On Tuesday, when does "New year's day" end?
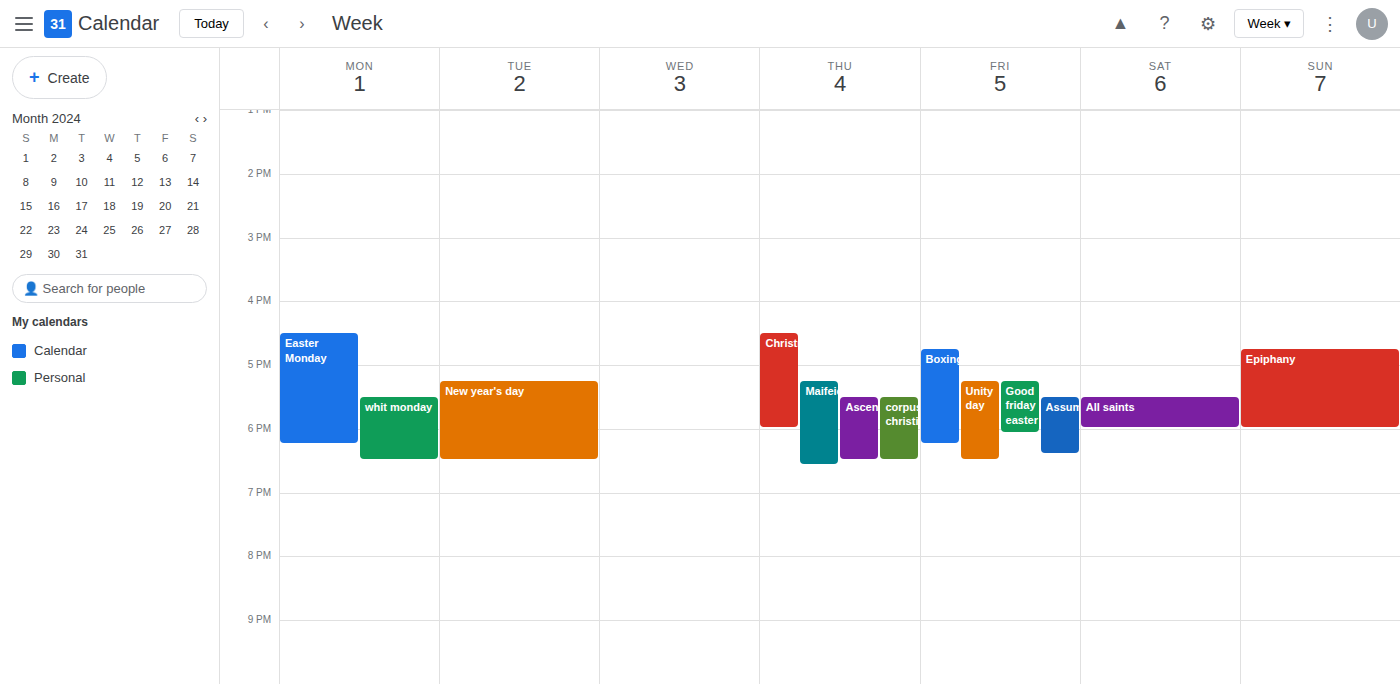
6:30 PM